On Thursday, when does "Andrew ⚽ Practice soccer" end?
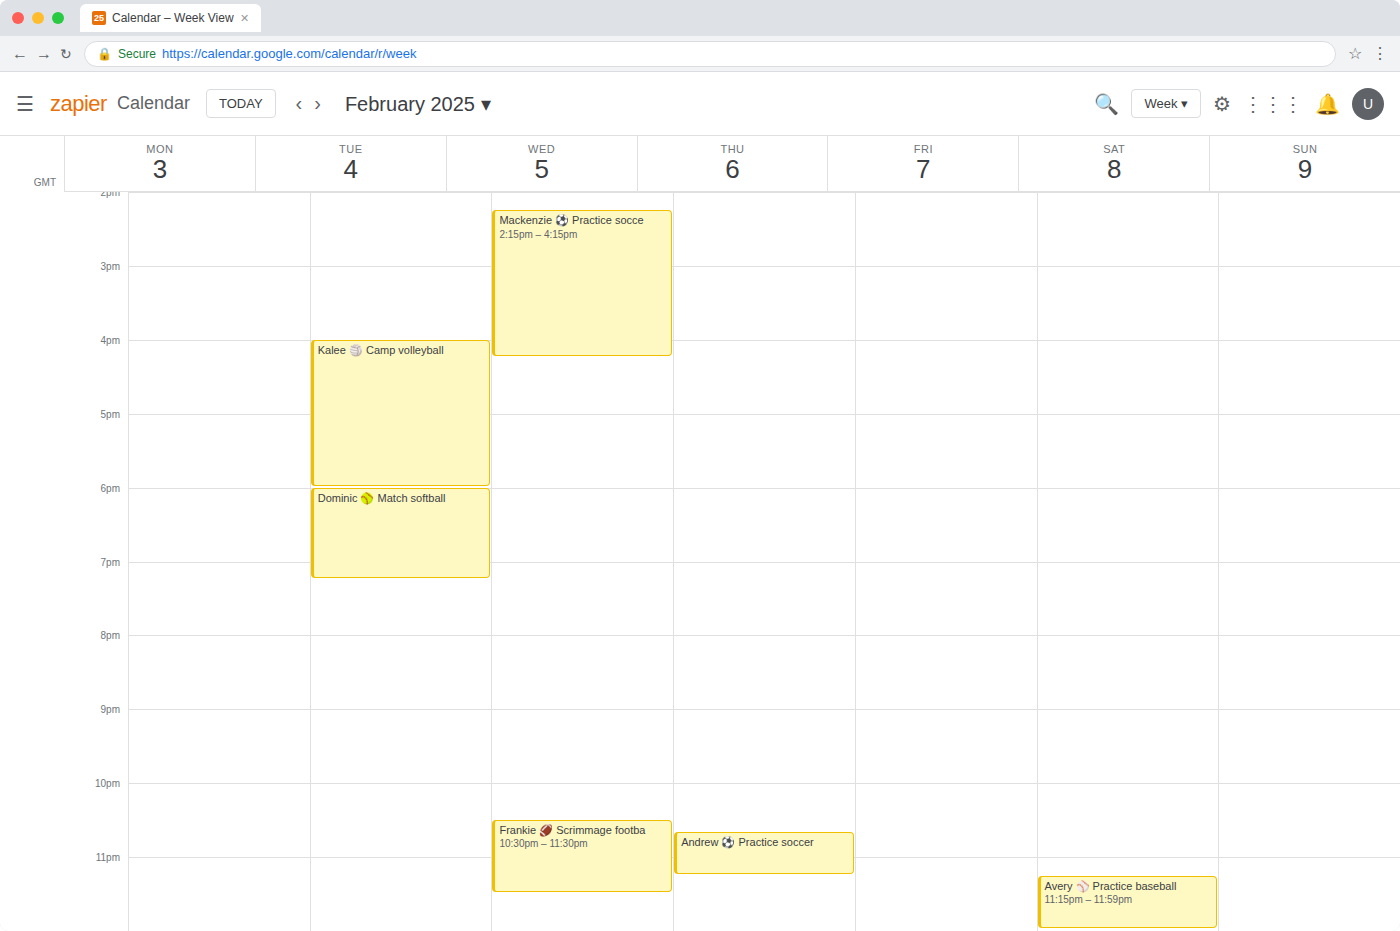
11:15 PM